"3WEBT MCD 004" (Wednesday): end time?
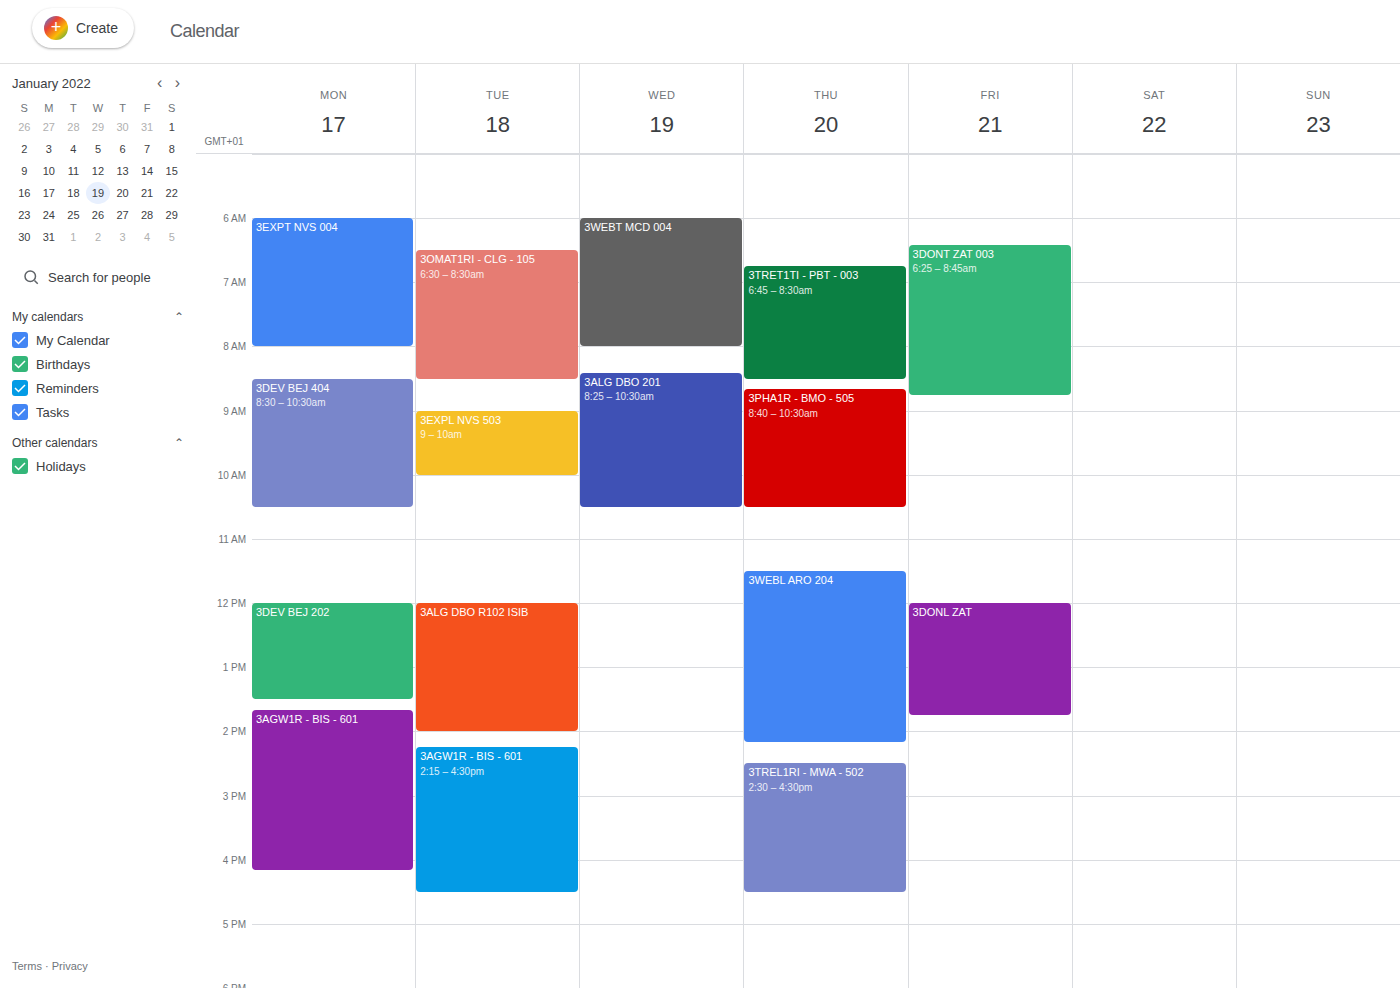
8:00 AM